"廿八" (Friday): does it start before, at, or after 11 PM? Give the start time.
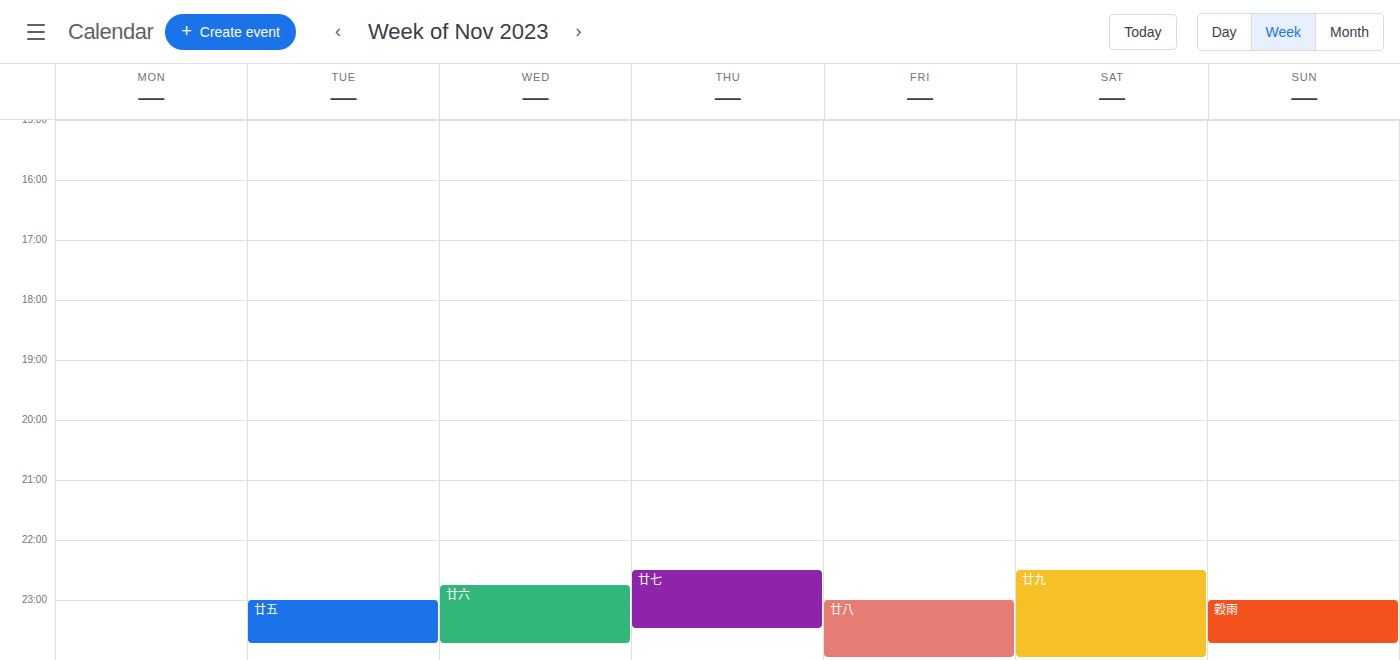
11:00 PM -- exactly at 11 PM, on the 11 PM line.